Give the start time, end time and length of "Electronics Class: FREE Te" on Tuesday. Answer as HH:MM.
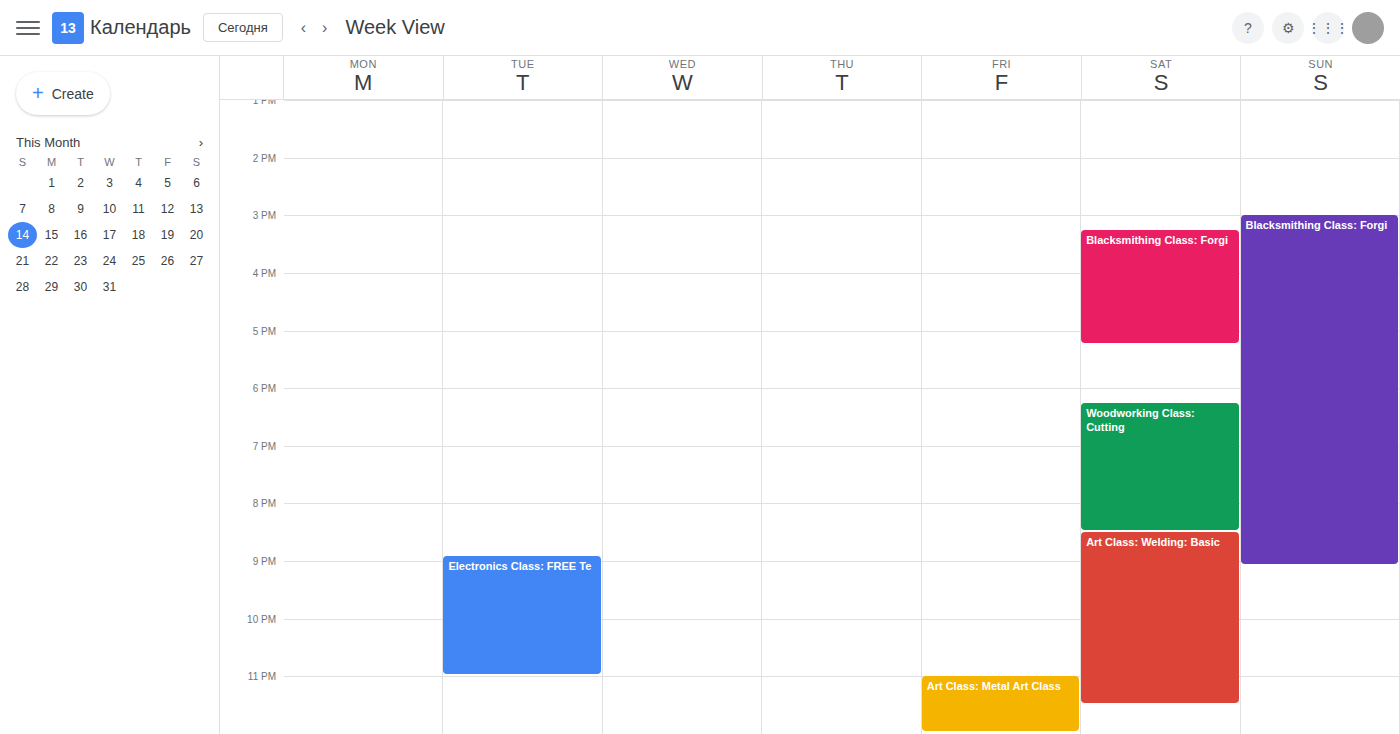
20:55 to 23:00, 2 hours 5 minutes